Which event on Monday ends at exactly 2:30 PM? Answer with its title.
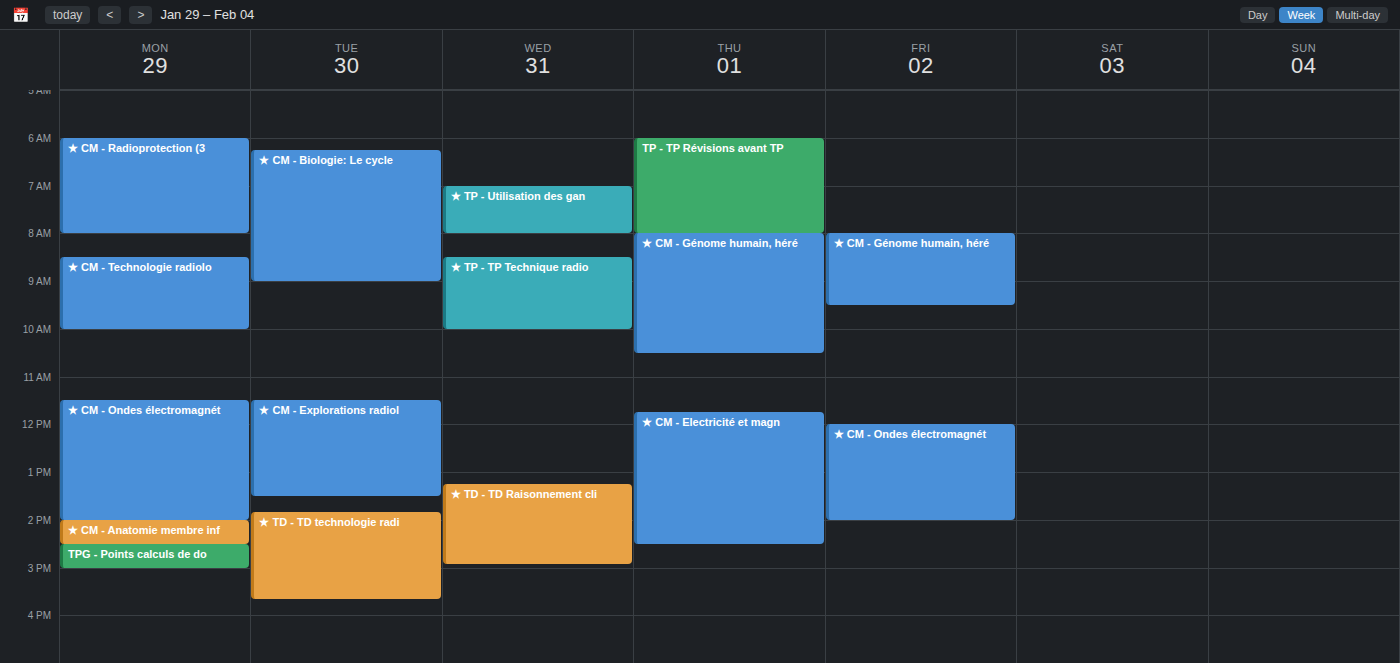
"★ CM - Anatomie membre inf"